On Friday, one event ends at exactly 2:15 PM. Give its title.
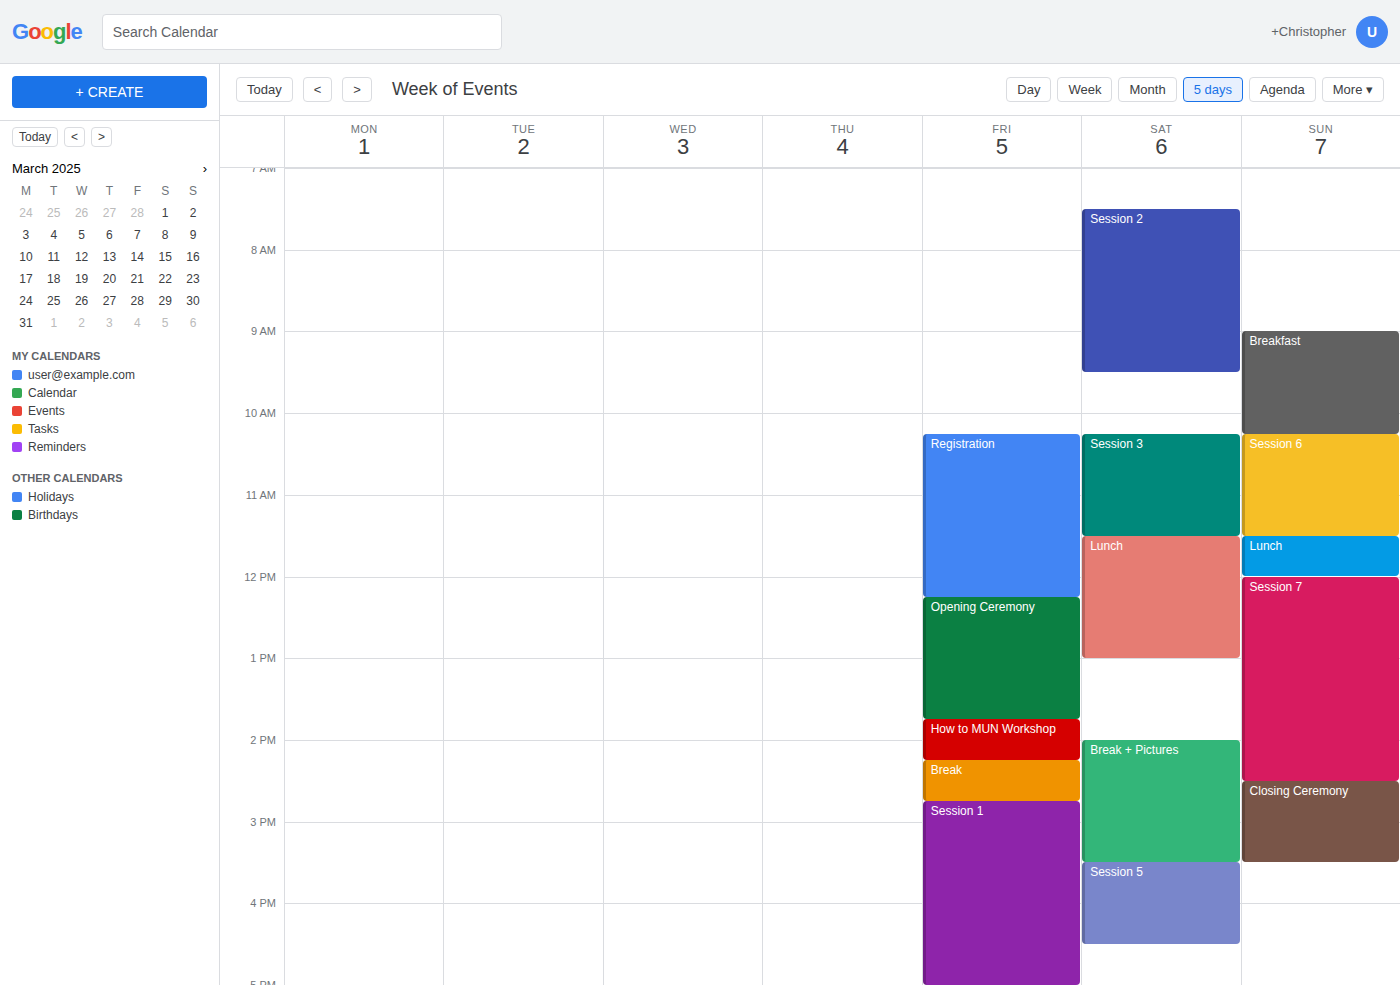
"How to MUN Workshop"